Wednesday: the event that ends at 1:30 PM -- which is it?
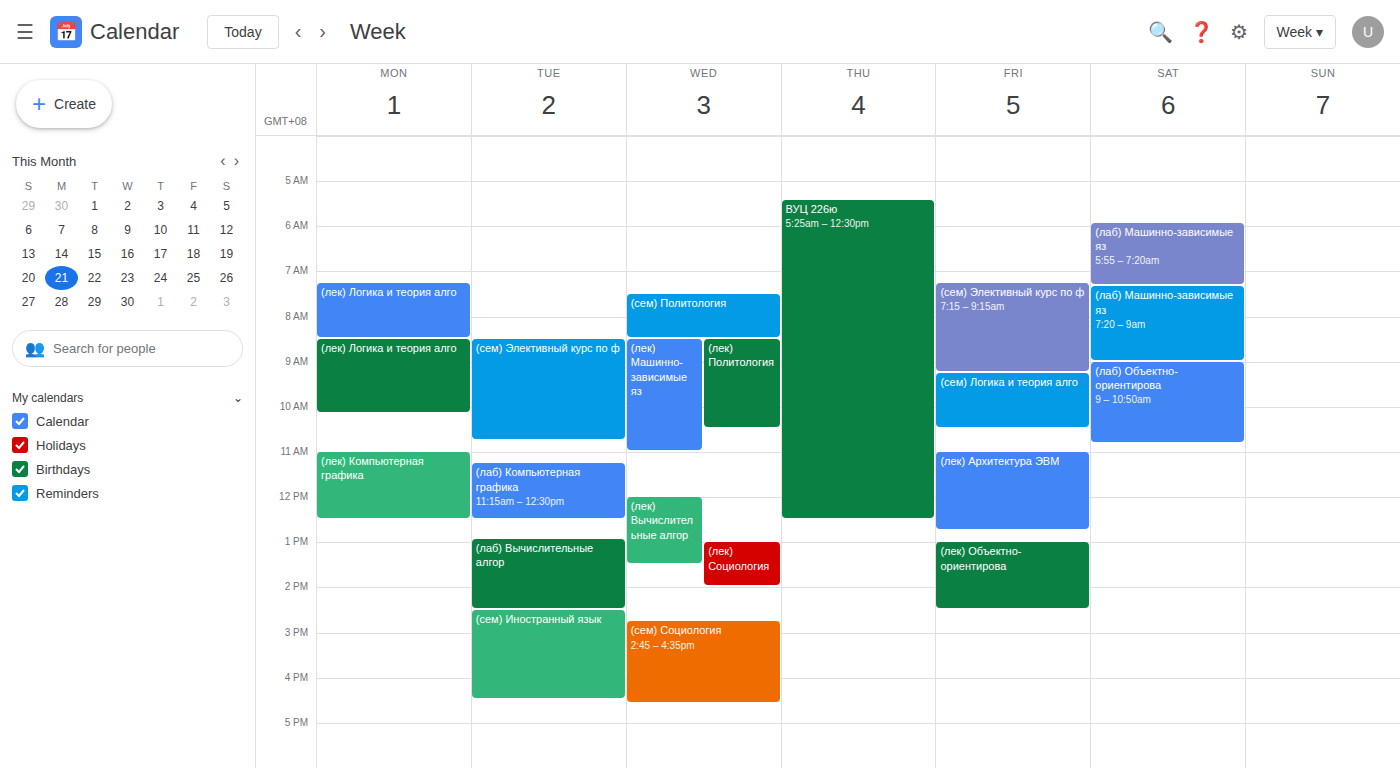
"(лек) Вычислительные алгор"